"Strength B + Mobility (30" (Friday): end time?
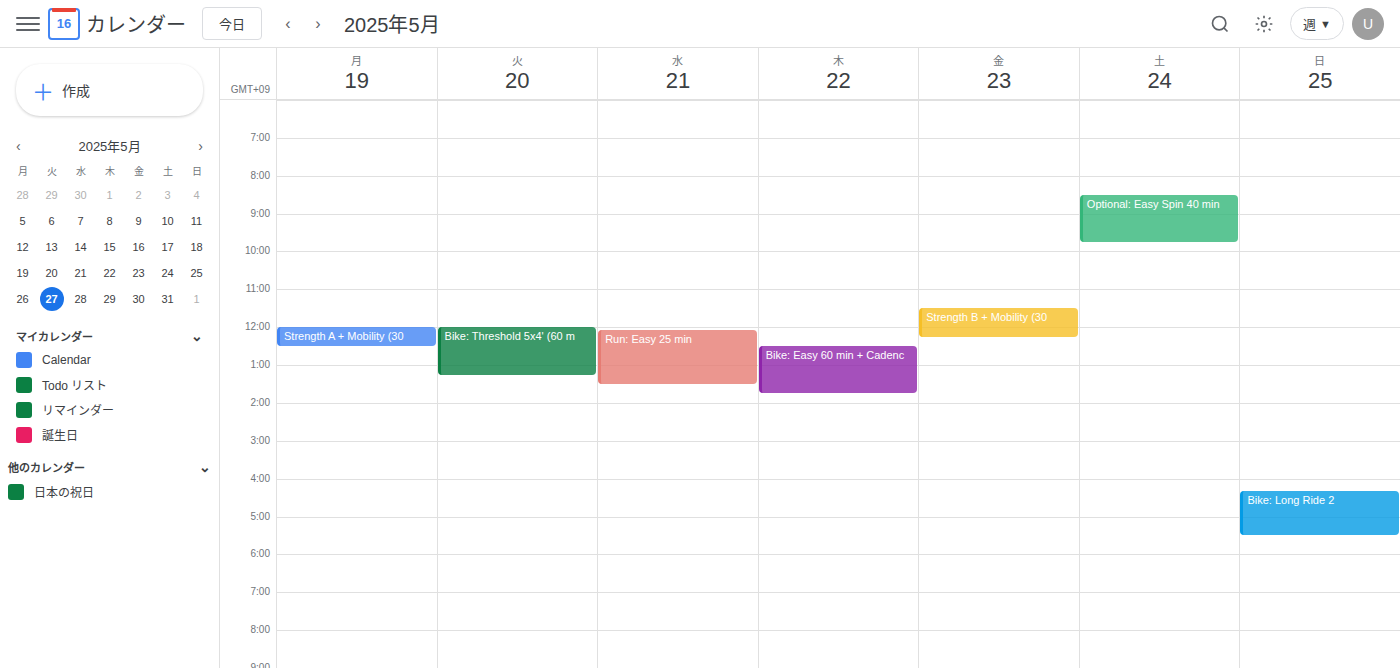
12:15 PM